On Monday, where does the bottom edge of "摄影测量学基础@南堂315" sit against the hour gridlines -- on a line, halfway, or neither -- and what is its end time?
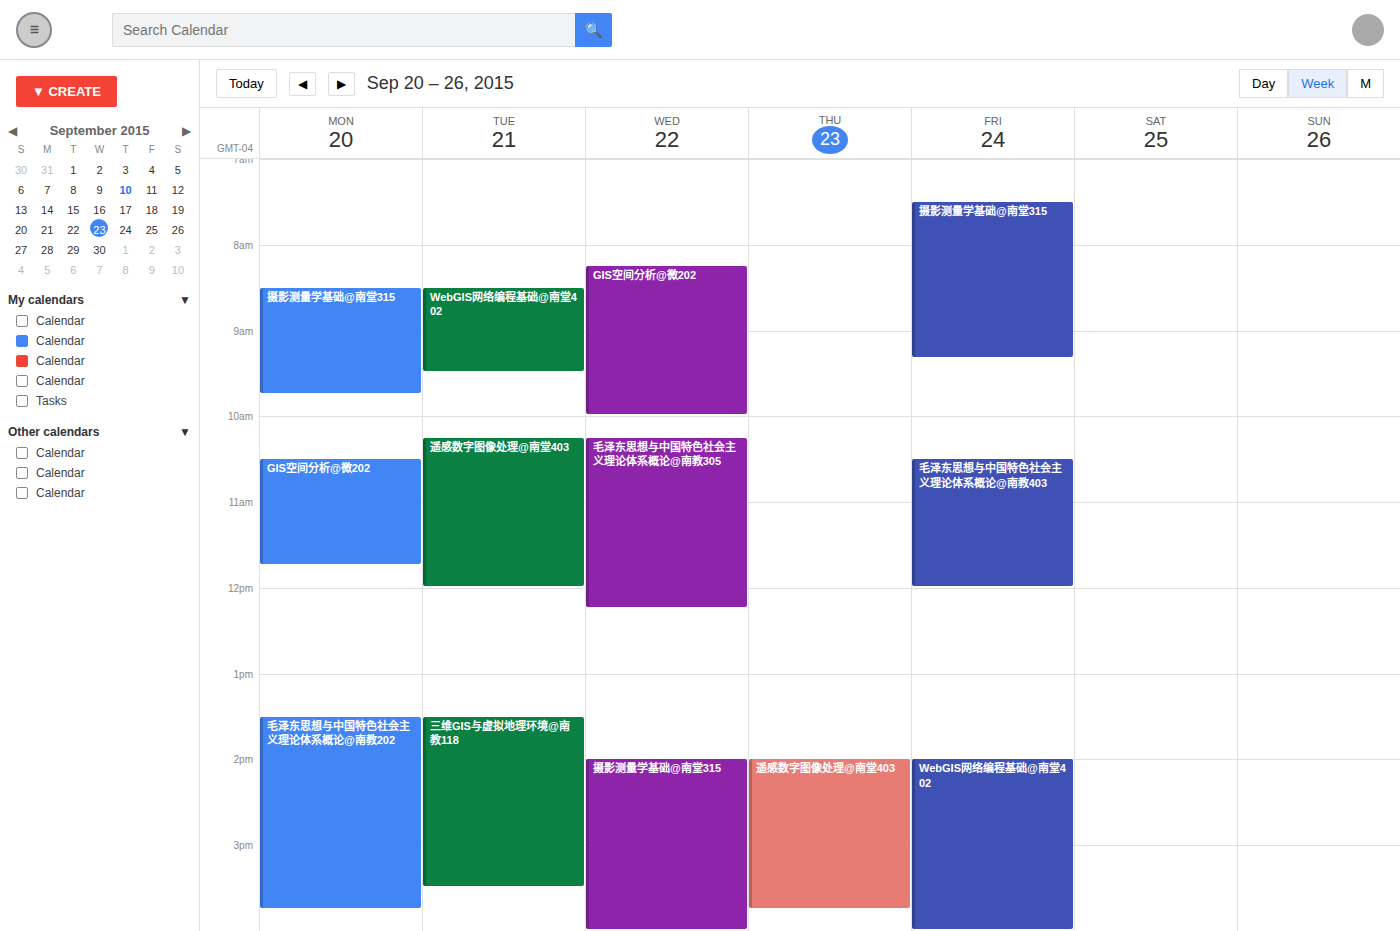
9:45 AM -- neither: three quarters of the way from the 9 AM line to the 10 AM line.